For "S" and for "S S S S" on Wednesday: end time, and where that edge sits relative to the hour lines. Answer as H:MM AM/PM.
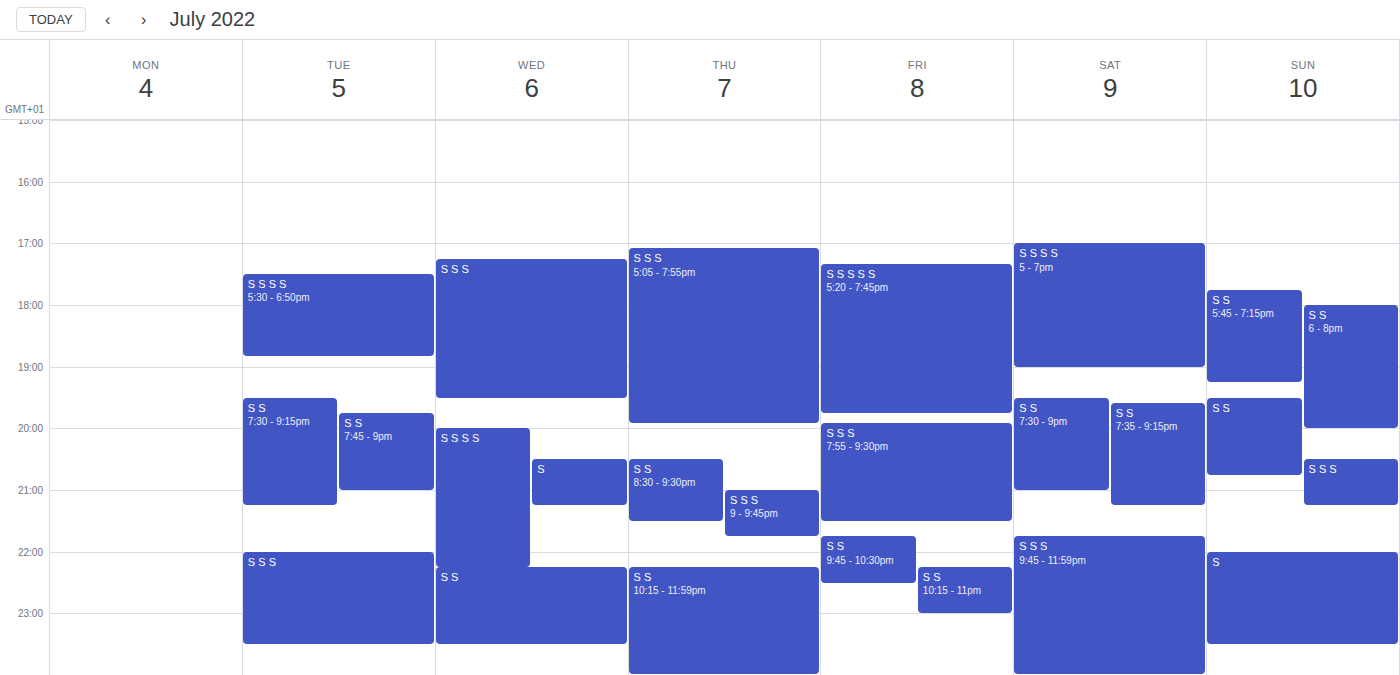
"S": 9:15 PM, neither: a quarter of the way from the 9 PM line to the 10 PM line. "S S S S": 10:15 PM, neither: a quarter of the way from the 10 PM line to the 11 PM line.